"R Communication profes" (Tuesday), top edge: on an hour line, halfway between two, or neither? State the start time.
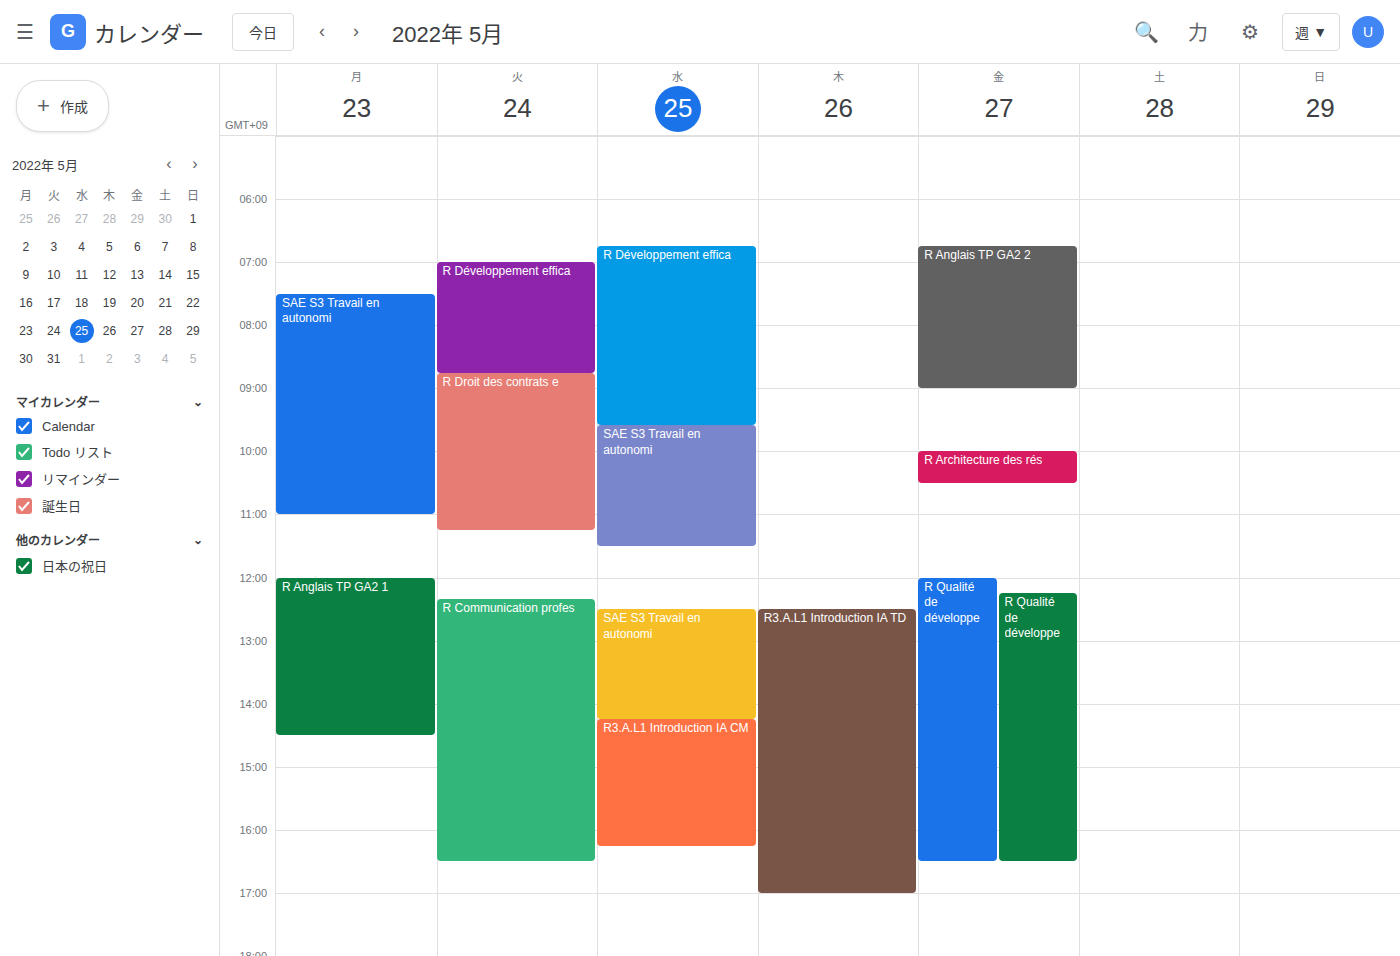
12:20 PM -- neither: 20 minutes below the 12 PM line and 40 minutes above the 1 PM line.